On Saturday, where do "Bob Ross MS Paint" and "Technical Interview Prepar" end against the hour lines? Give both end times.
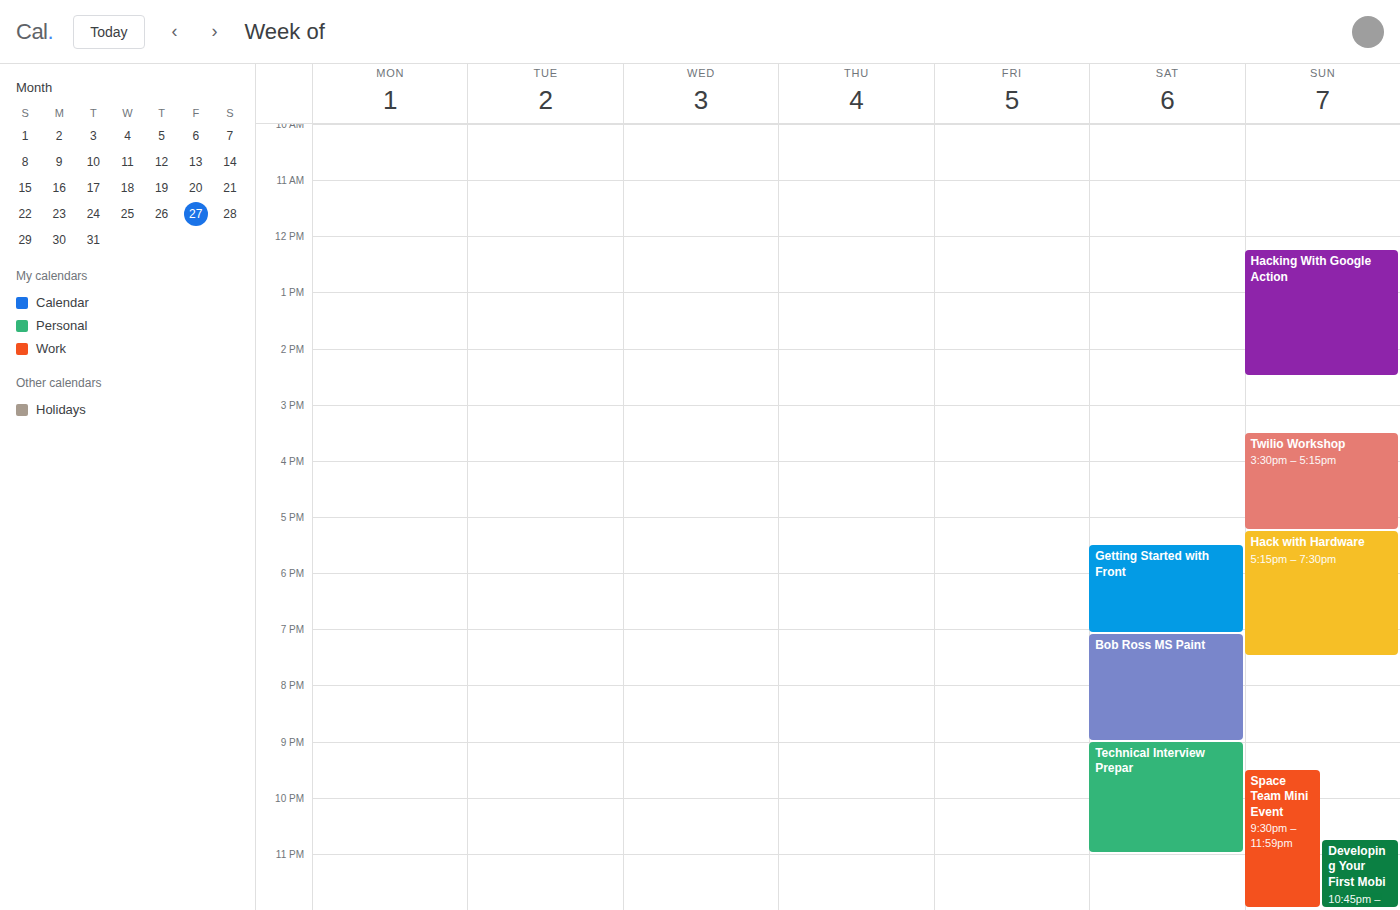
"Bob Ross MS Paint": 9:00 PM, exactly on the 9 PM line. "Technical Interview Prepar": 11:00 PM, exactly on the 11 PM line.